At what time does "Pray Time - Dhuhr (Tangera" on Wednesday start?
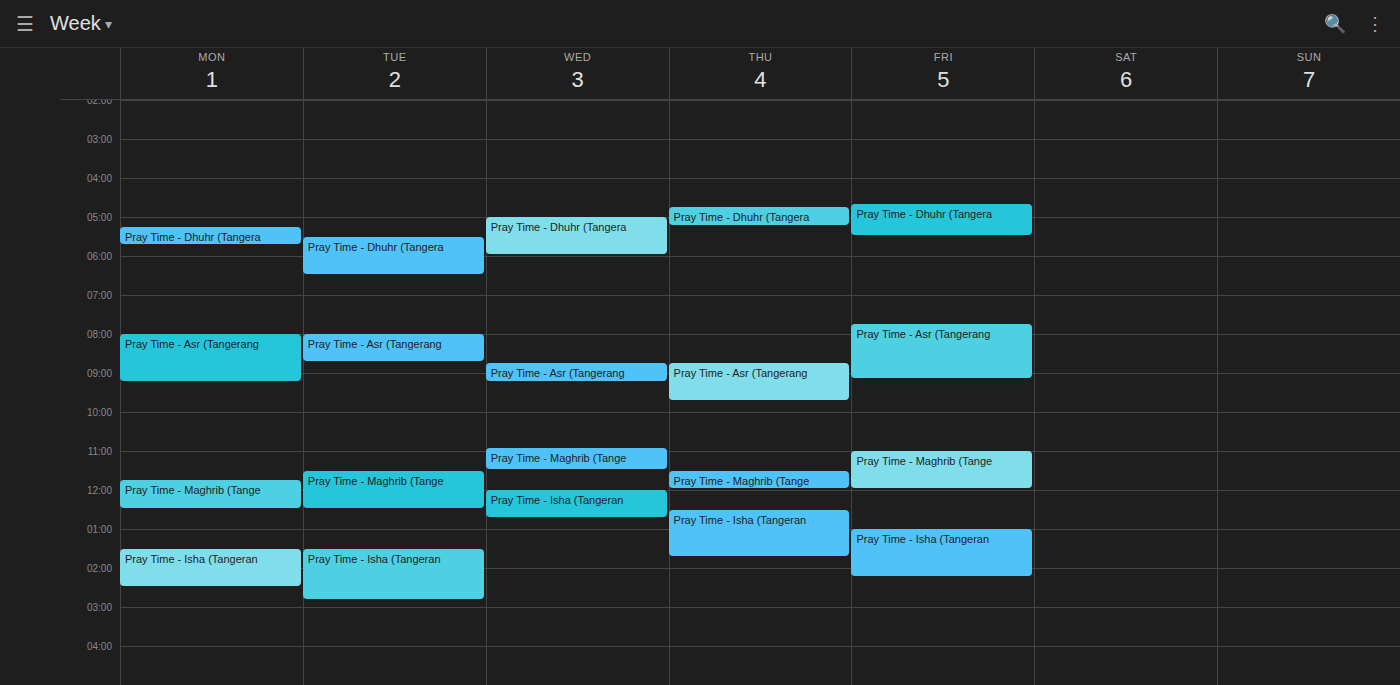
5:00 AM